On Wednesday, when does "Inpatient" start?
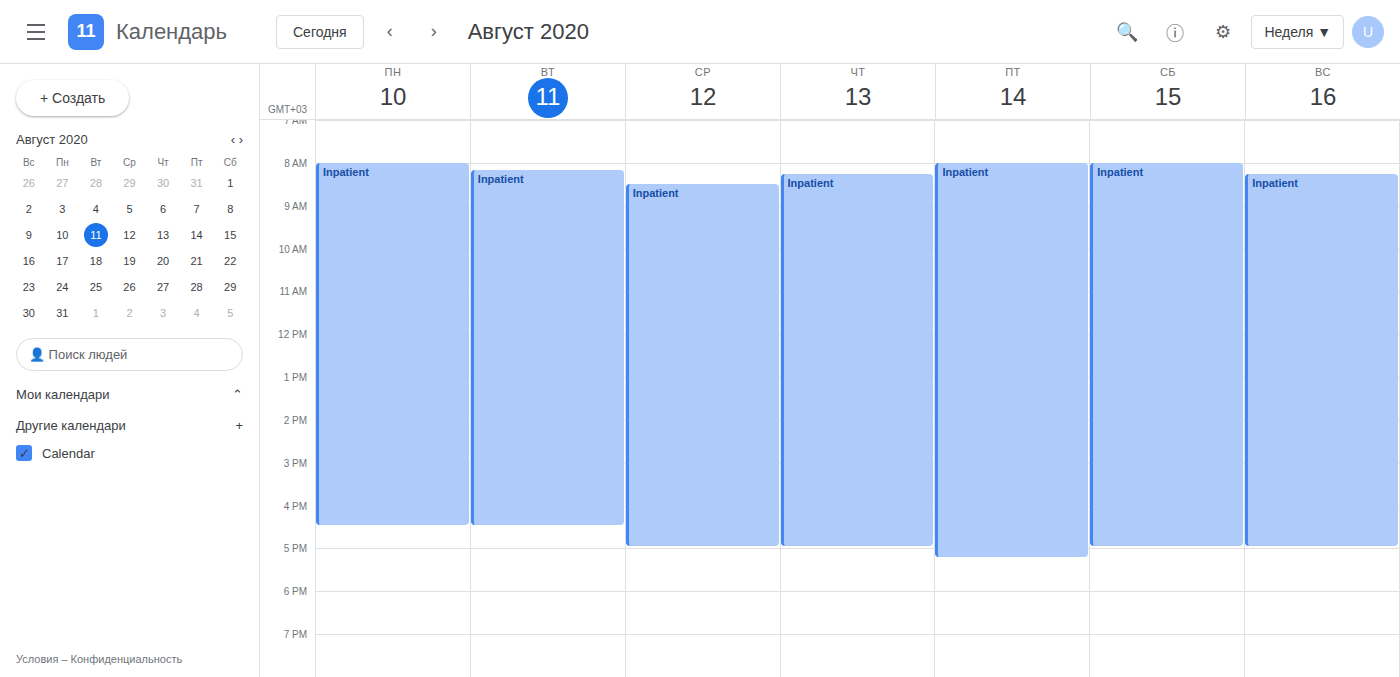
08:30